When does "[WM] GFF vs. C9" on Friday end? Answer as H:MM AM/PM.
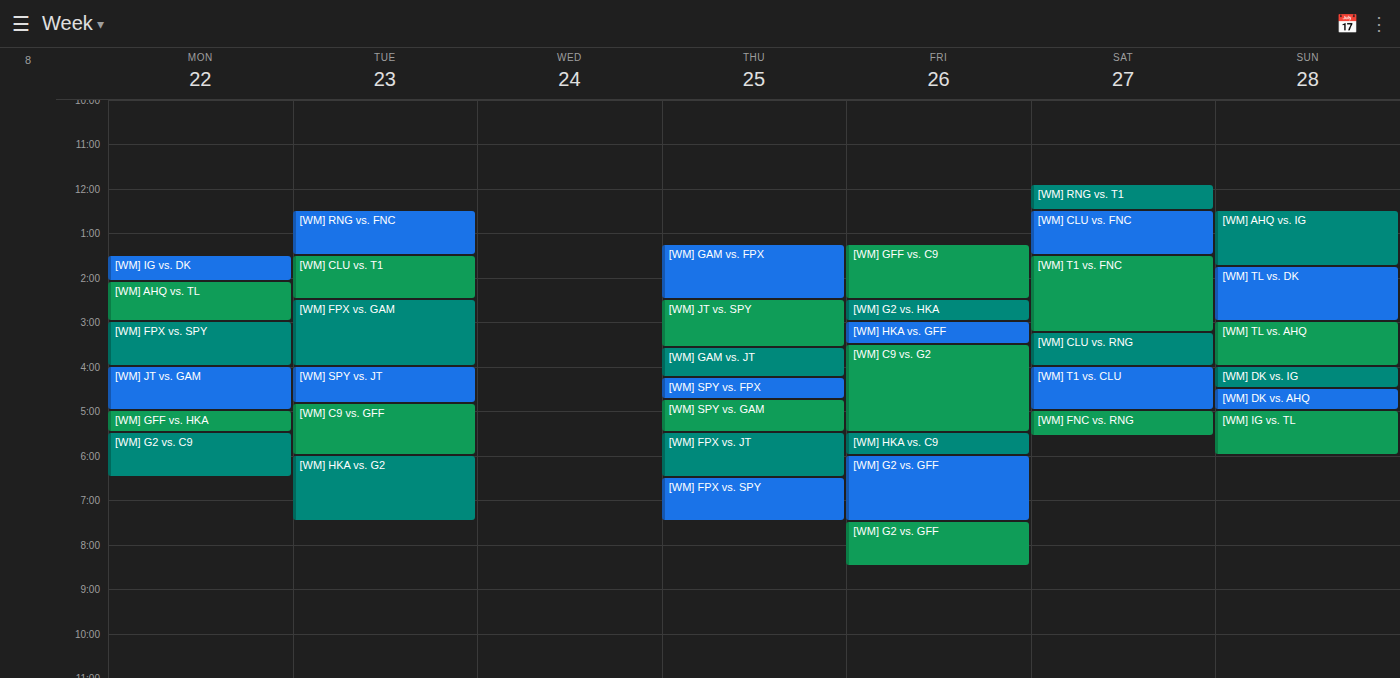
2:30 PM